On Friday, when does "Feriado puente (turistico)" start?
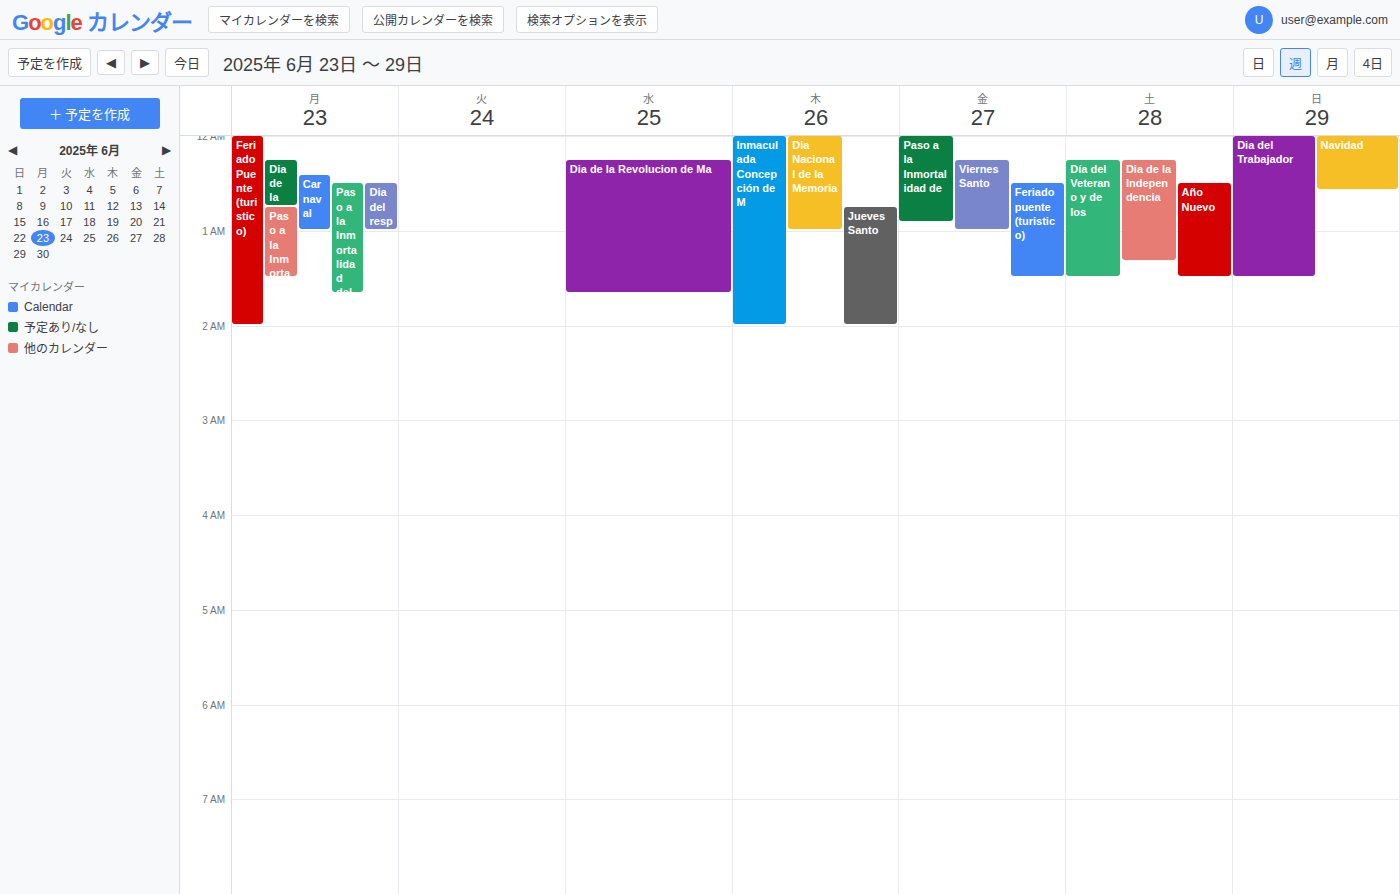
12:30 AM